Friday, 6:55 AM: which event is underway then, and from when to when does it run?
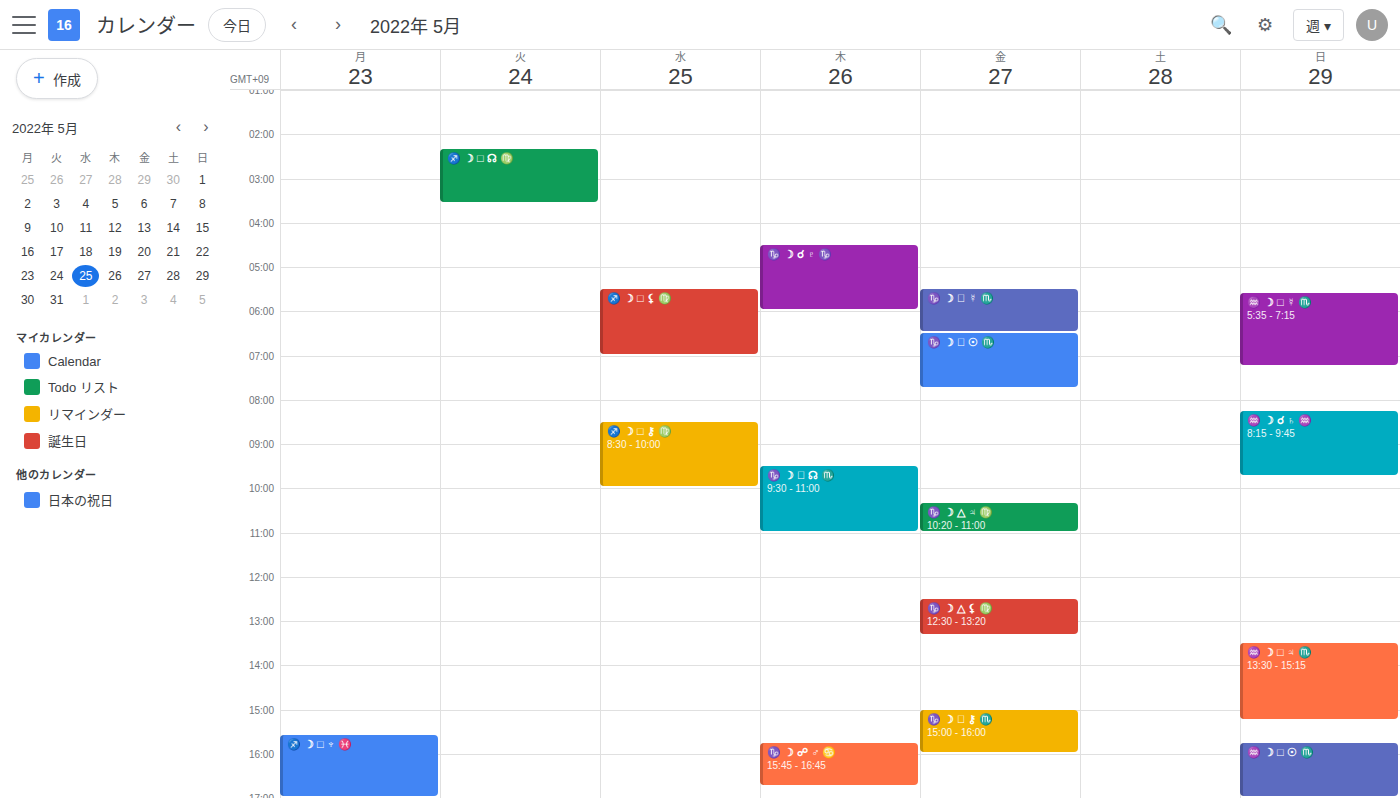
"♑️ ☽ ⚹ ☉ ♏️", 6:30 AM to 7:45 AM